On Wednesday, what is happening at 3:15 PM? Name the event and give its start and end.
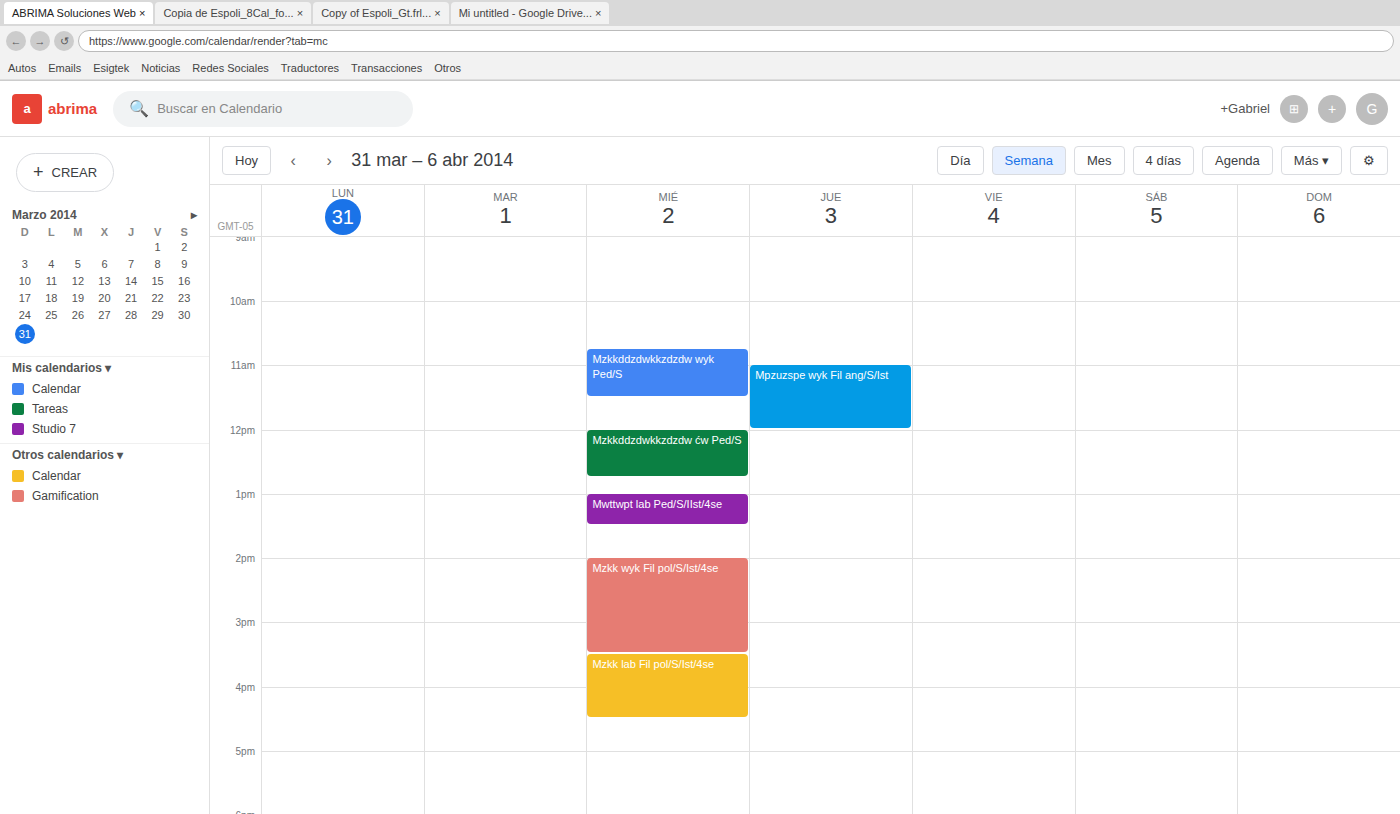
"Mzkk wyk Fil pol/S/Ist/4se", 2:00 PM to 3:30 PM